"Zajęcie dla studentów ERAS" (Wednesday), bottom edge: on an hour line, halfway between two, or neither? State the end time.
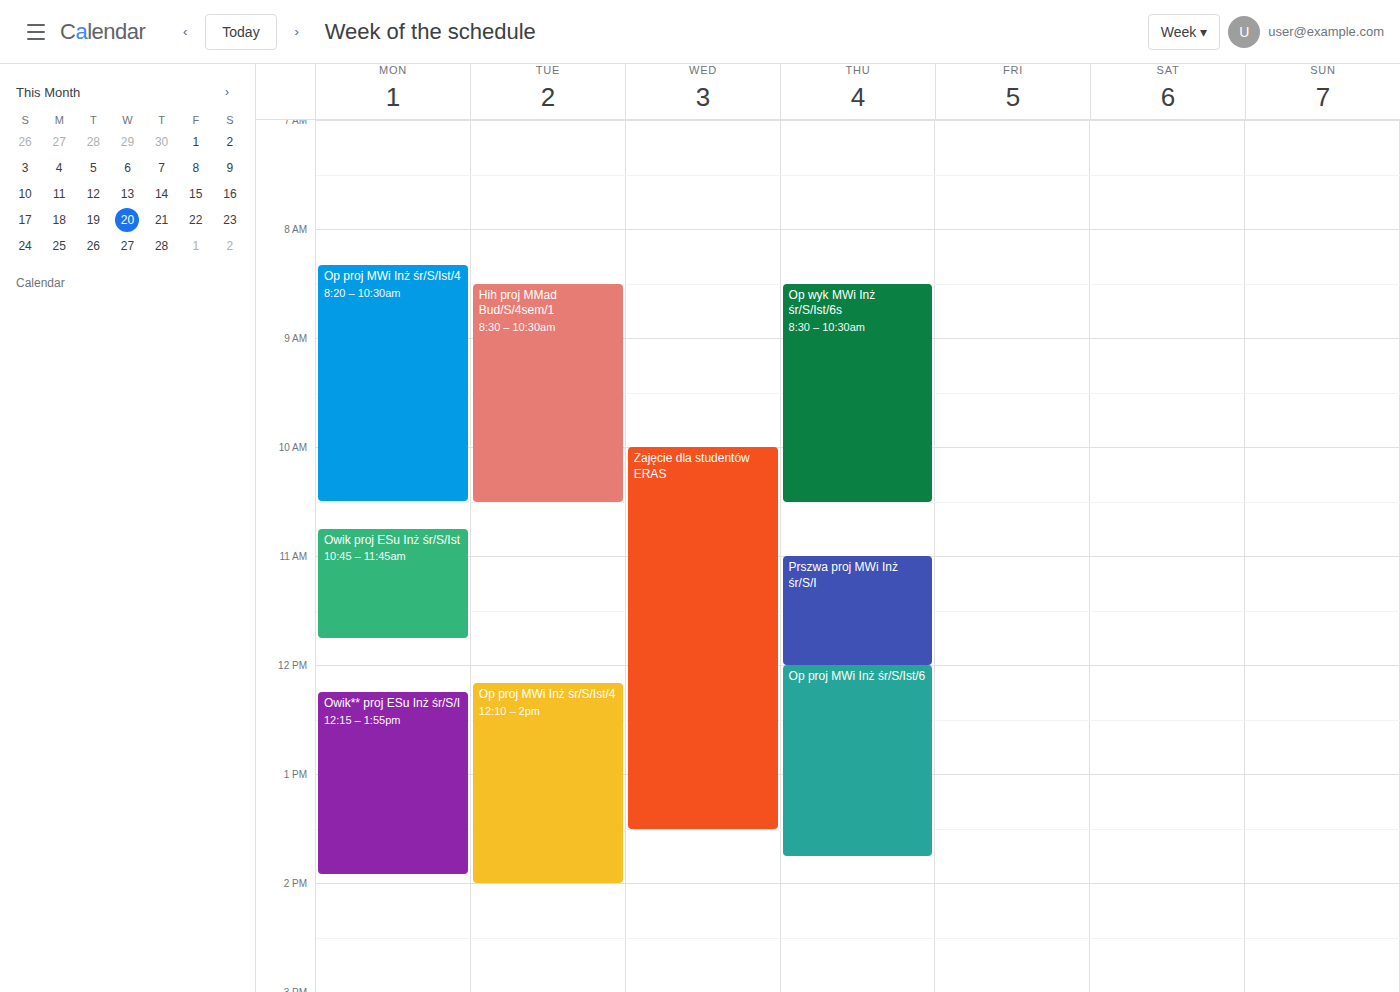
1:30 PM -- halfway between the 1 PM and 2 PM lines.